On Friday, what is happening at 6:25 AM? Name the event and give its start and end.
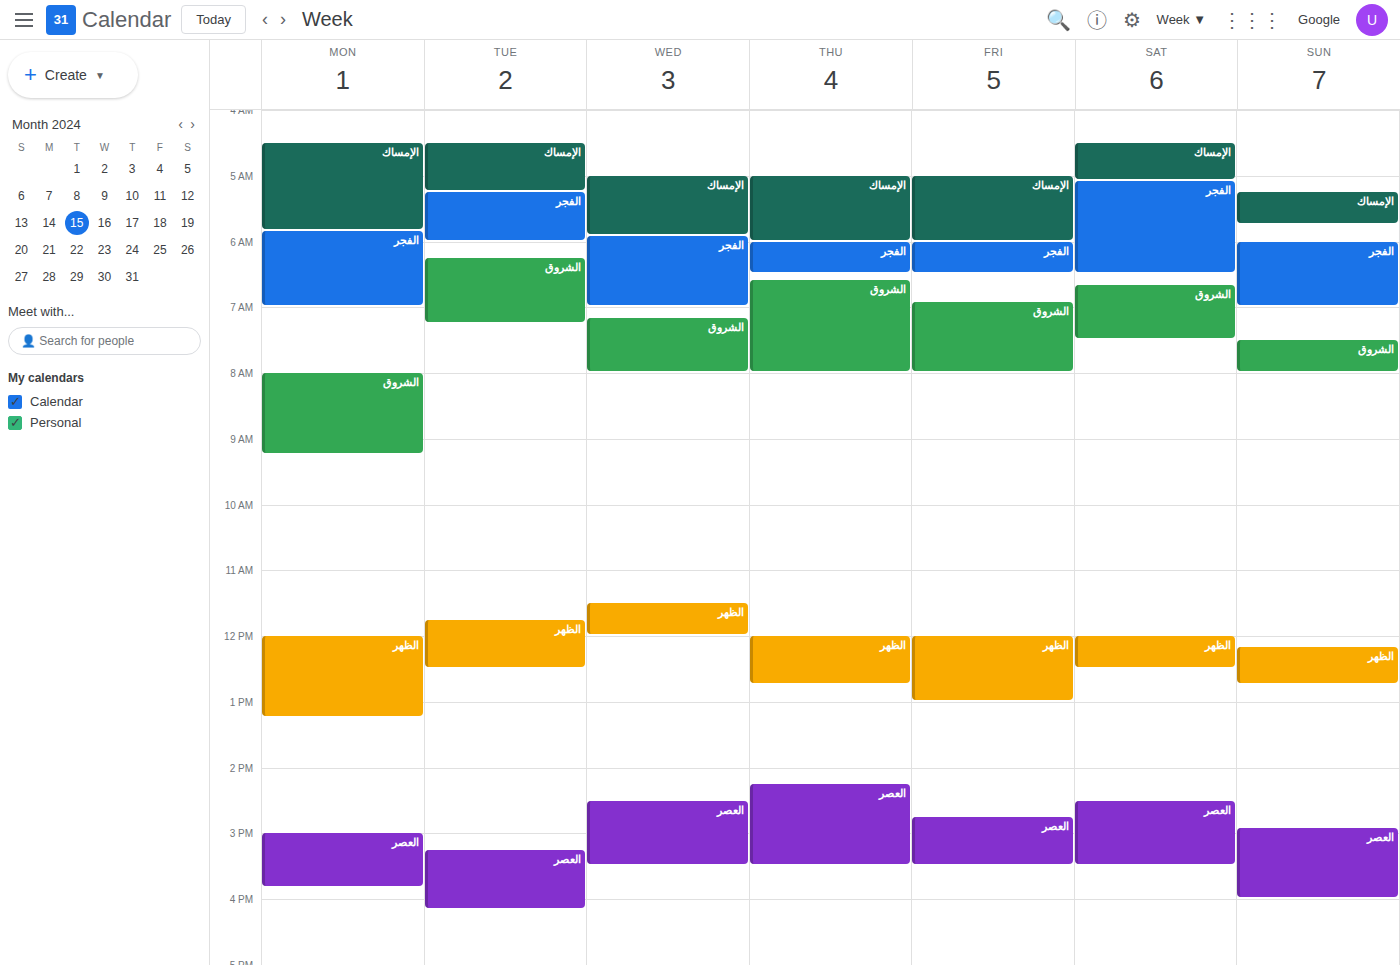
"الفجر", 6:00 AM to 6:30 AM